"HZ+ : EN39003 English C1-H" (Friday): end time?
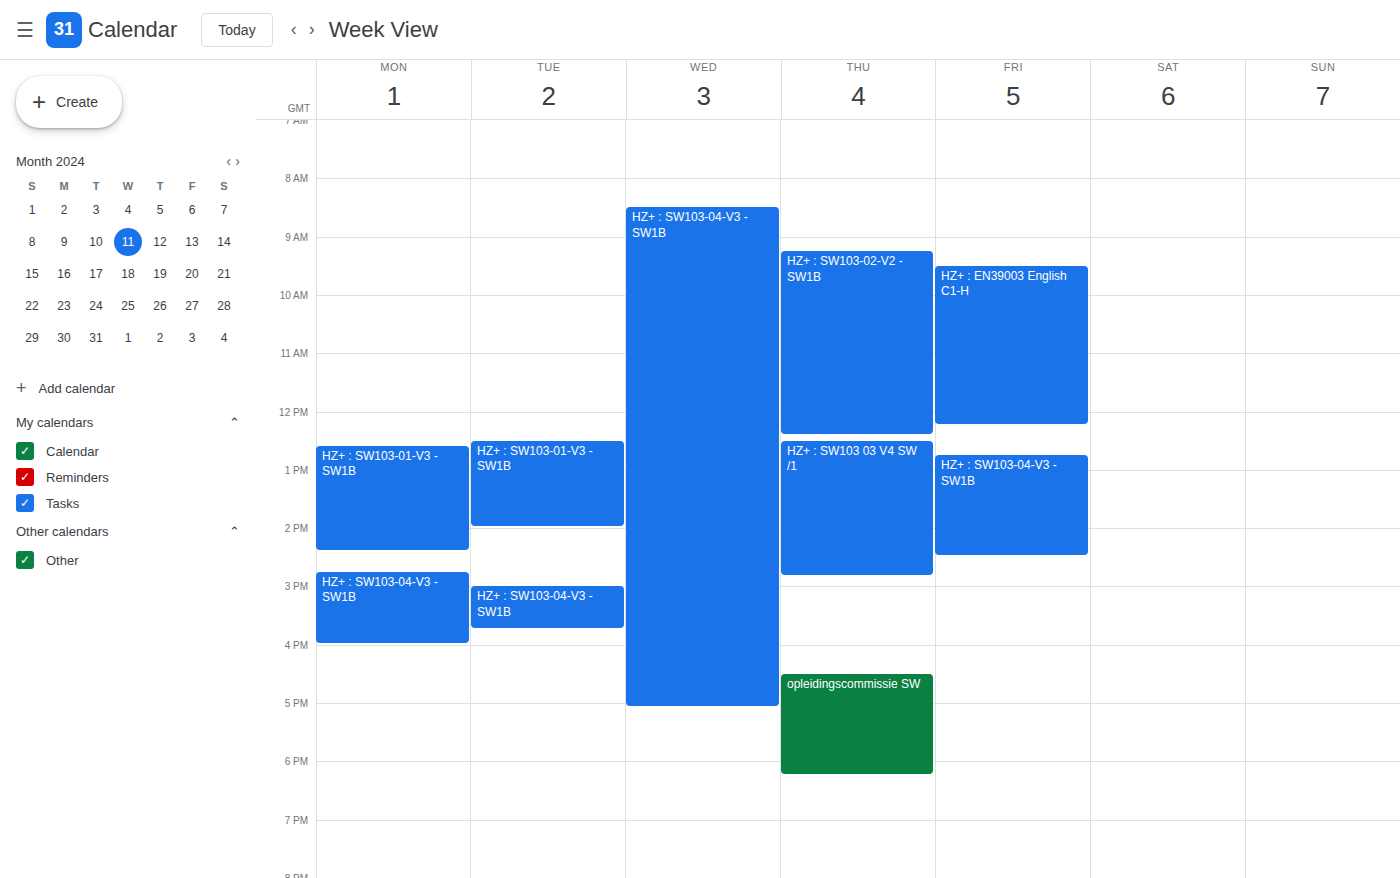
12:15